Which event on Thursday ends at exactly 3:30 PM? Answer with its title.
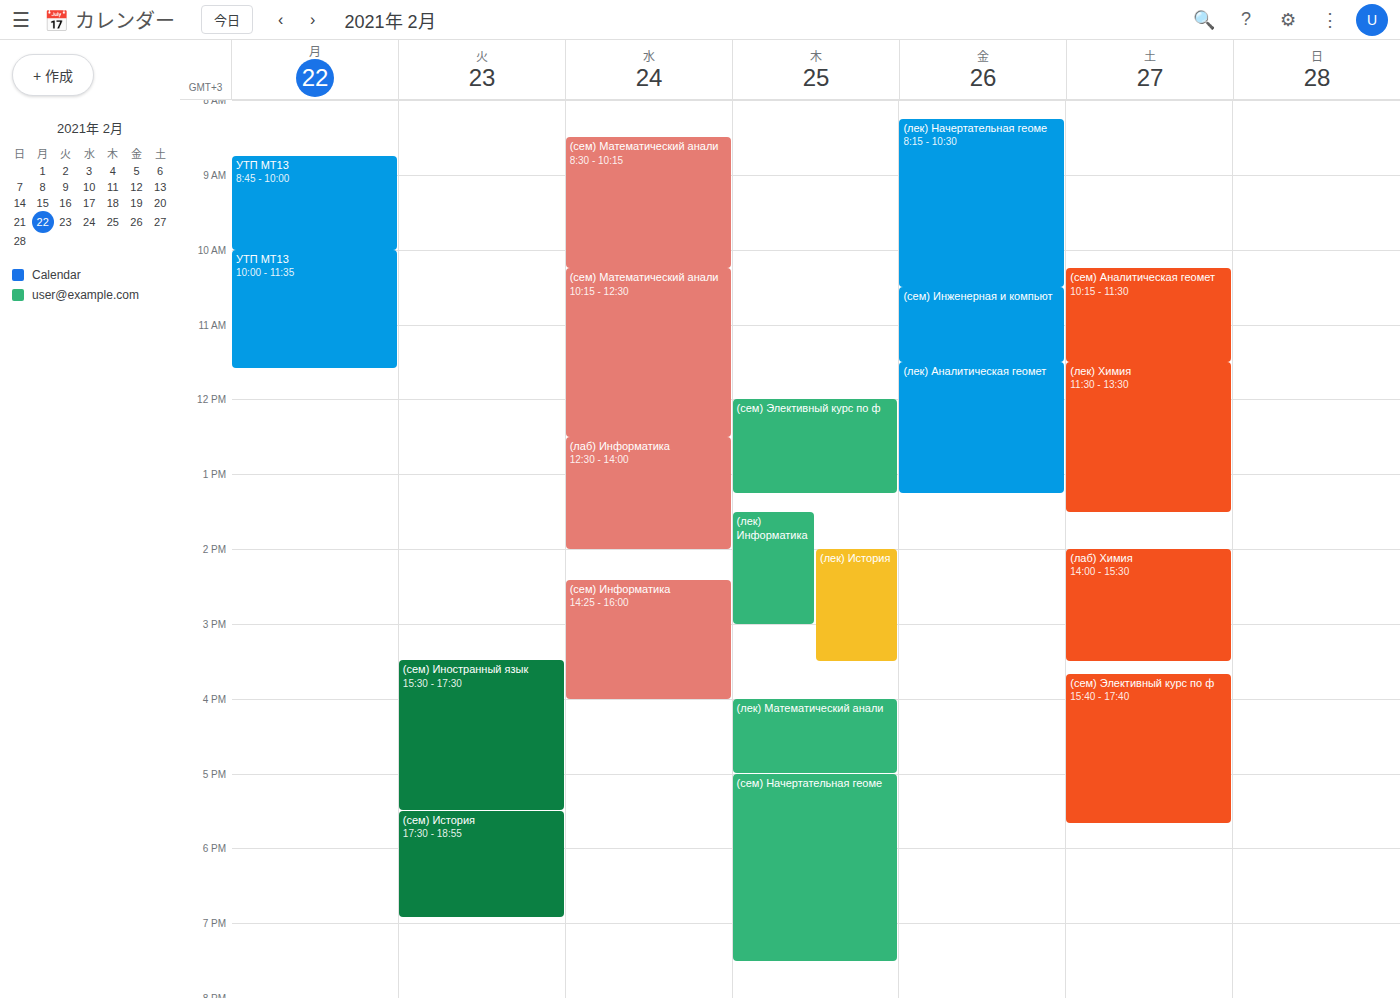
"(лек) История"